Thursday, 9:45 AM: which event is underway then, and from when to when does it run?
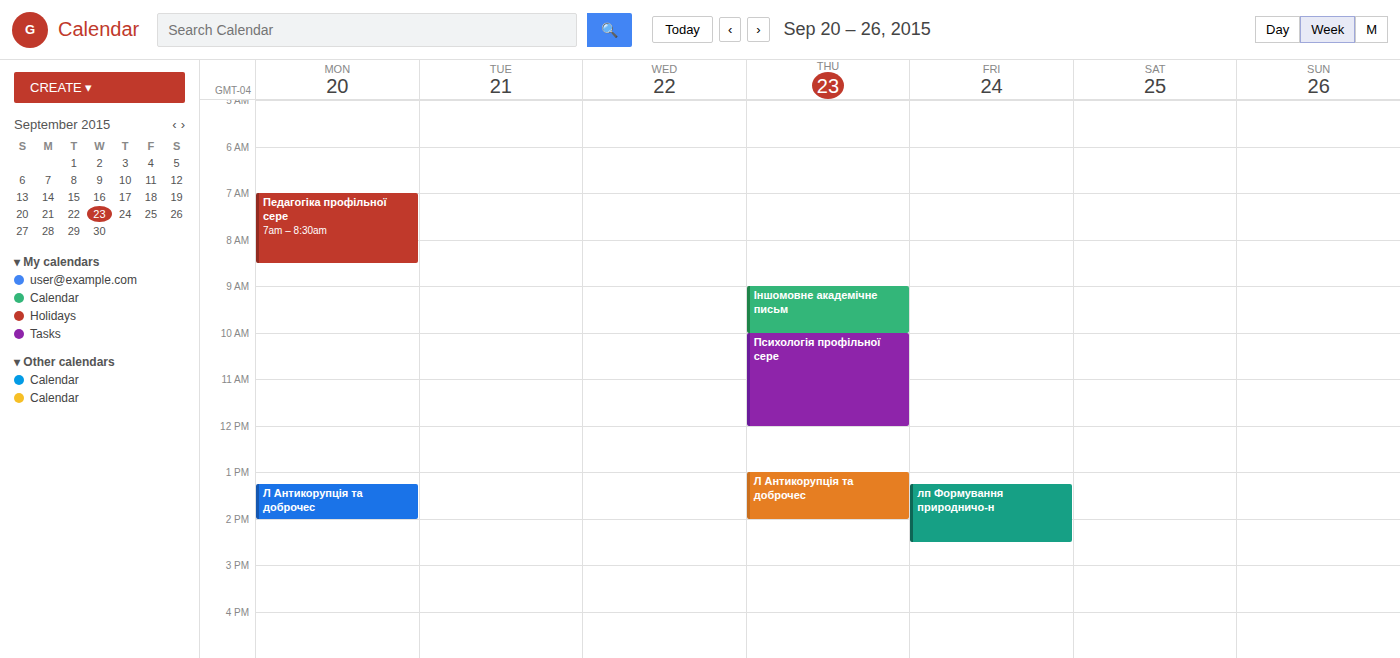
"Іншомовне академічне письм", 9:00 AM to 10:00 AM